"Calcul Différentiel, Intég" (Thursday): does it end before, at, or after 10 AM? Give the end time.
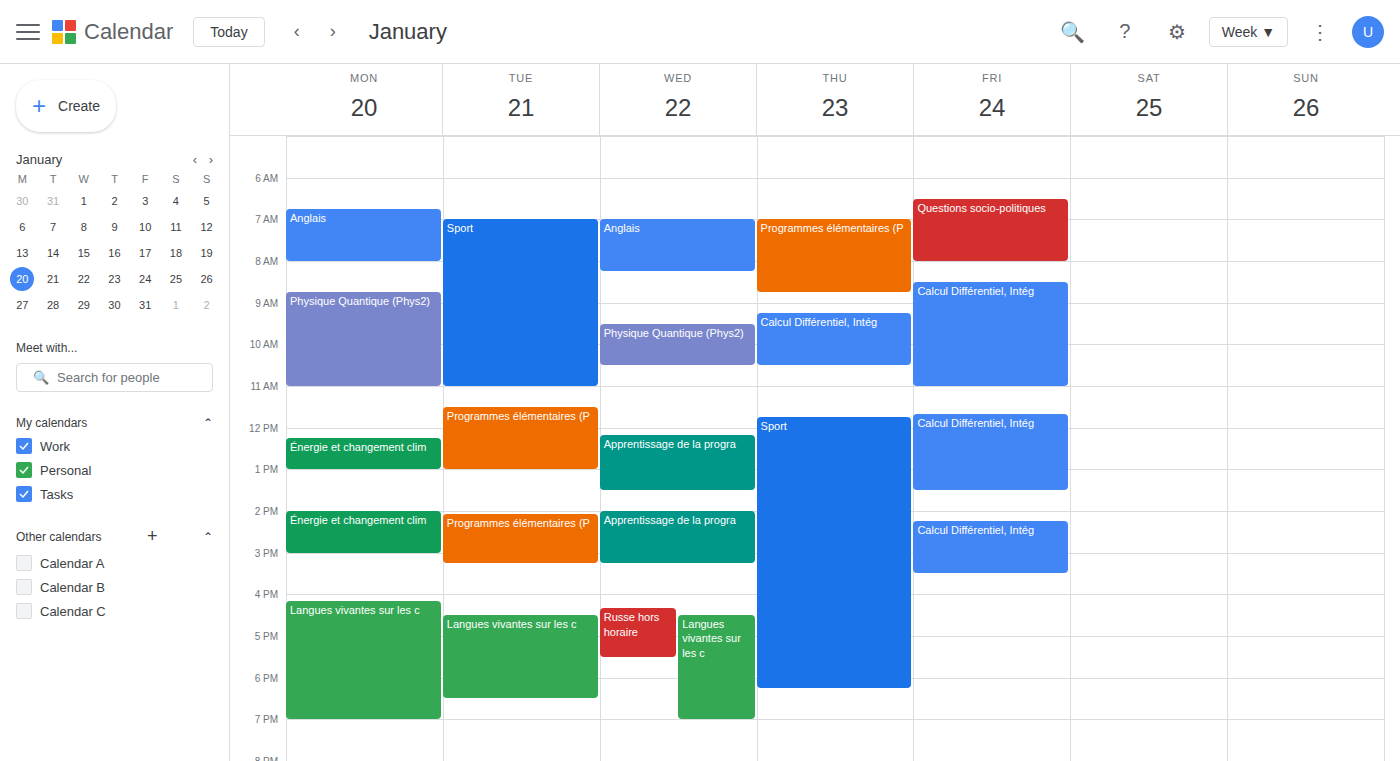
10:30 AM -- after 10 AM, 30 minutes below the 10 AM line.